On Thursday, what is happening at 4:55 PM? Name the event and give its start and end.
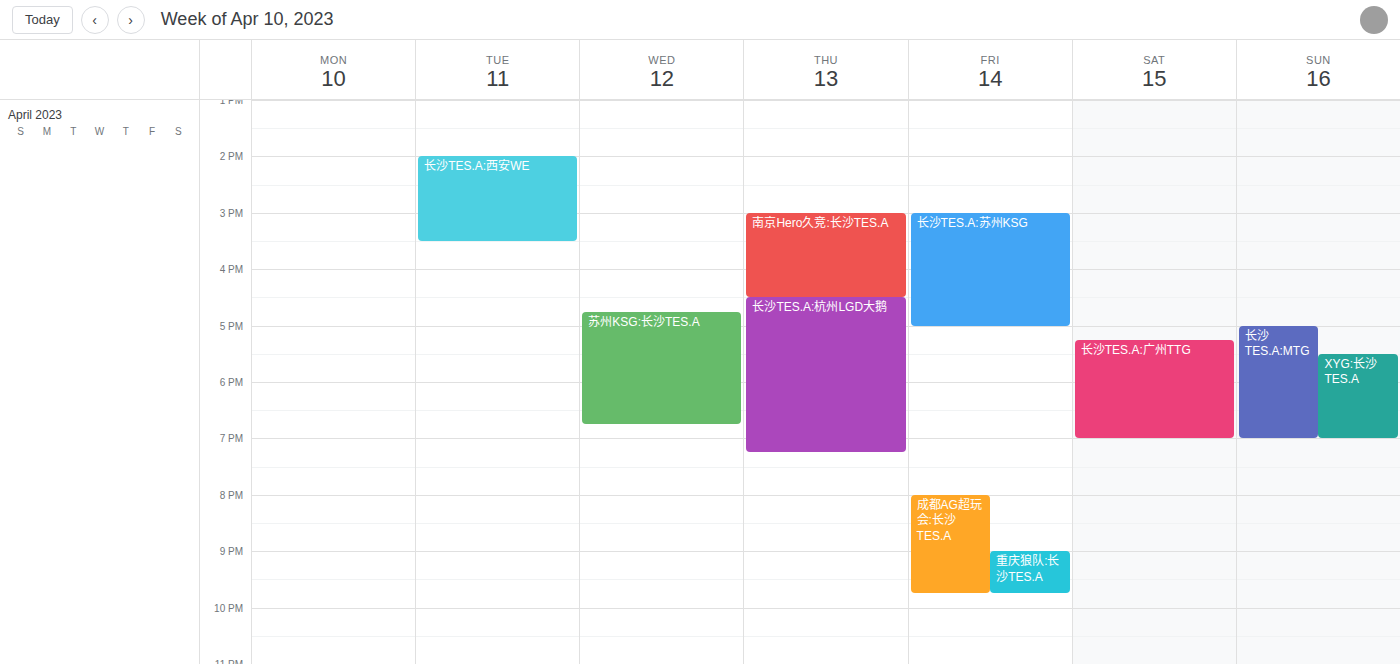
"长沙TES.A:杭州LGD大鹅", 4:30 PM to 7:15 PM